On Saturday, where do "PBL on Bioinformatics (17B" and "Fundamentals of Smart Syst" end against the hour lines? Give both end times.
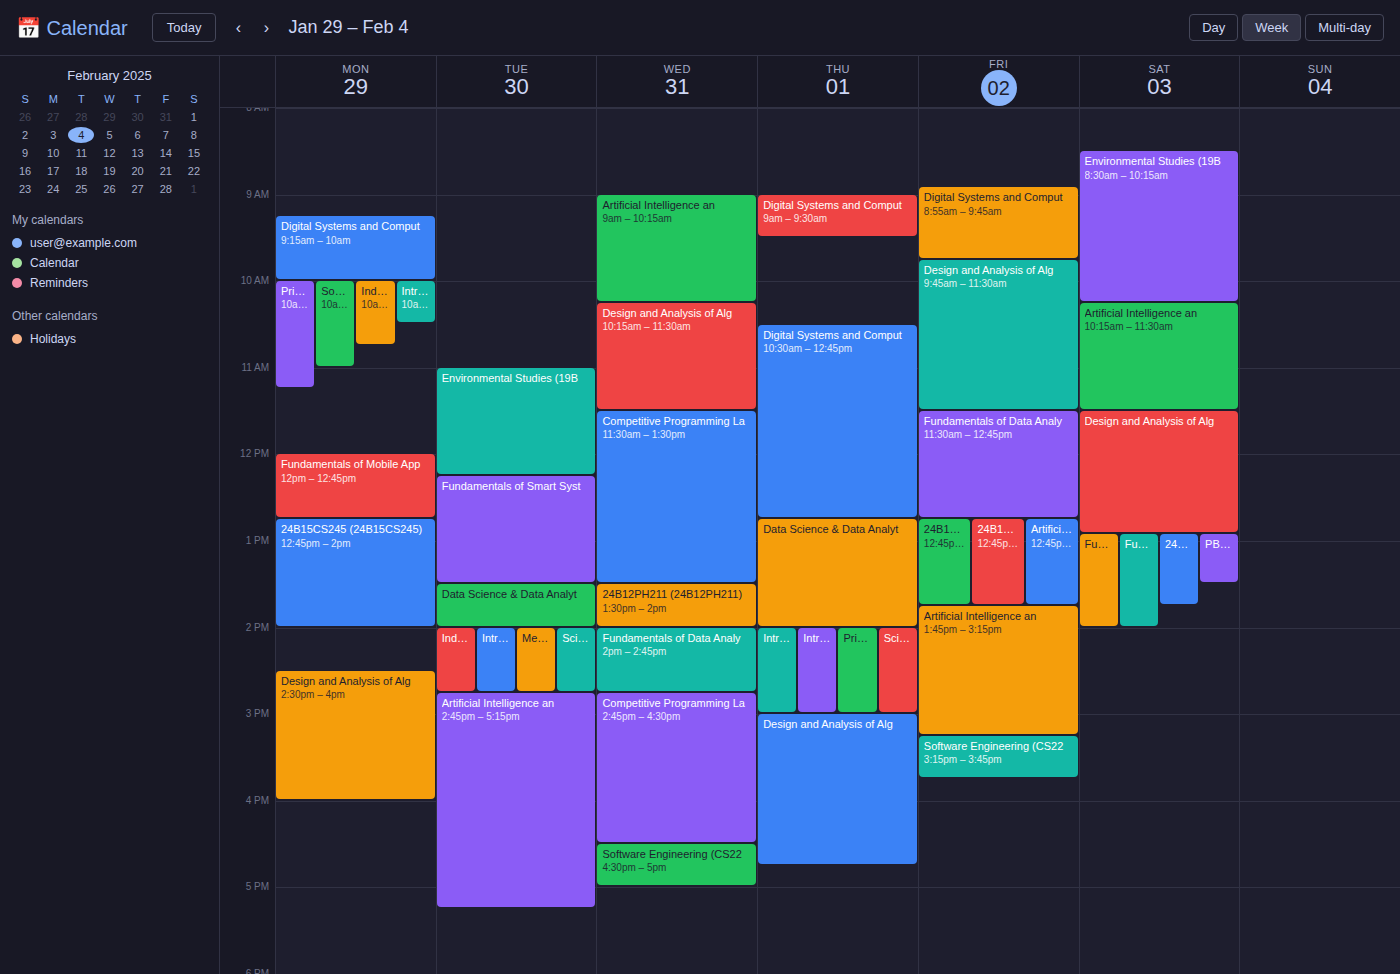
"PBL on Bioinformatics (17B": 1:30 PM, halfway between the 1 PM and 2 PM lines. "Fundamentals of Smart Syst": 2:00 PM, exactly on the 2 PM line.